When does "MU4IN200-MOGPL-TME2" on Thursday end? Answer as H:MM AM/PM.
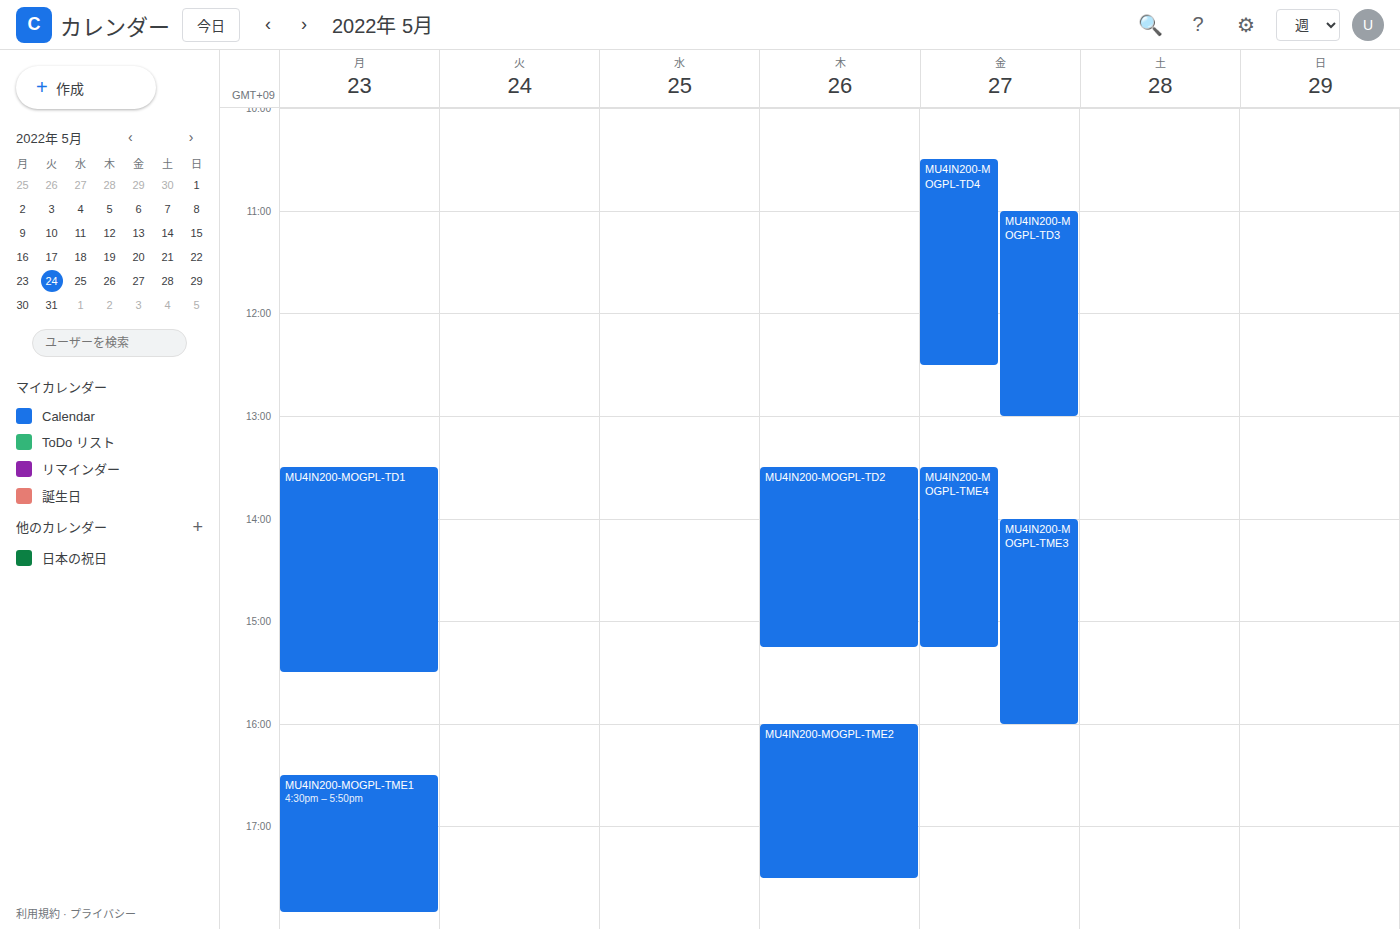
5:30 PM